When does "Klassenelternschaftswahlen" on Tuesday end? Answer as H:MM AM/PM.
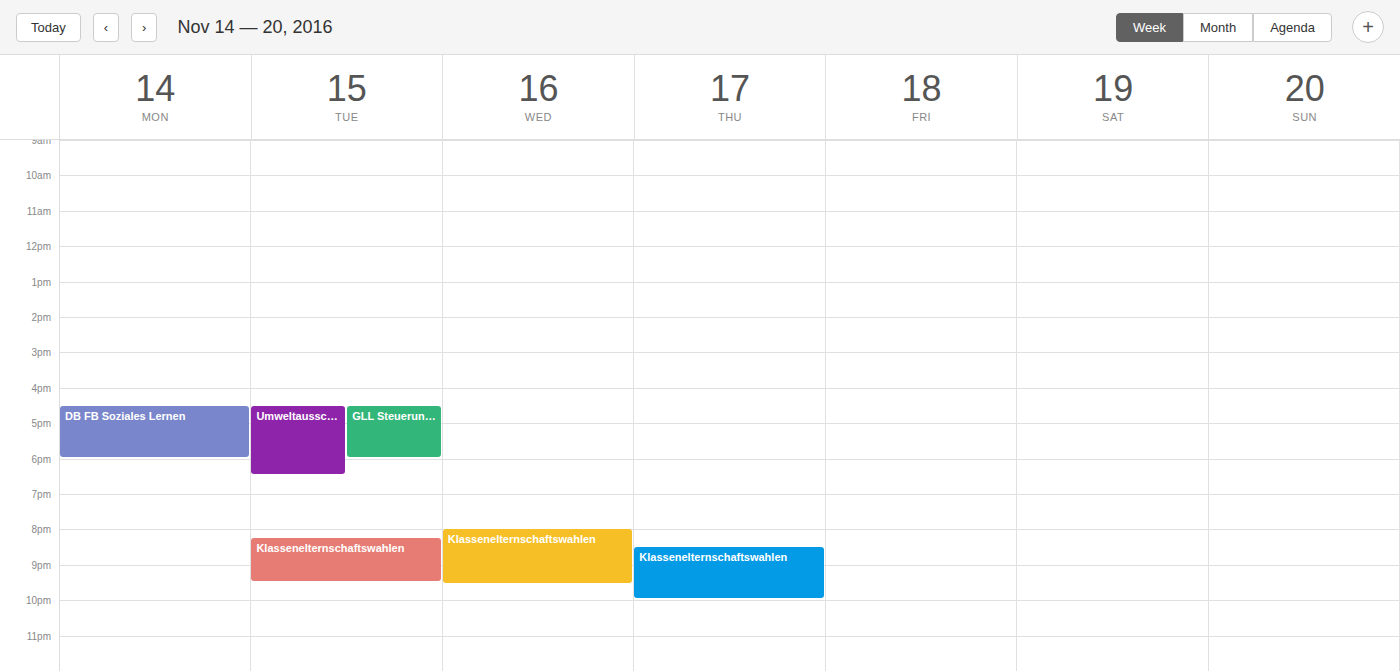
9:30 PM